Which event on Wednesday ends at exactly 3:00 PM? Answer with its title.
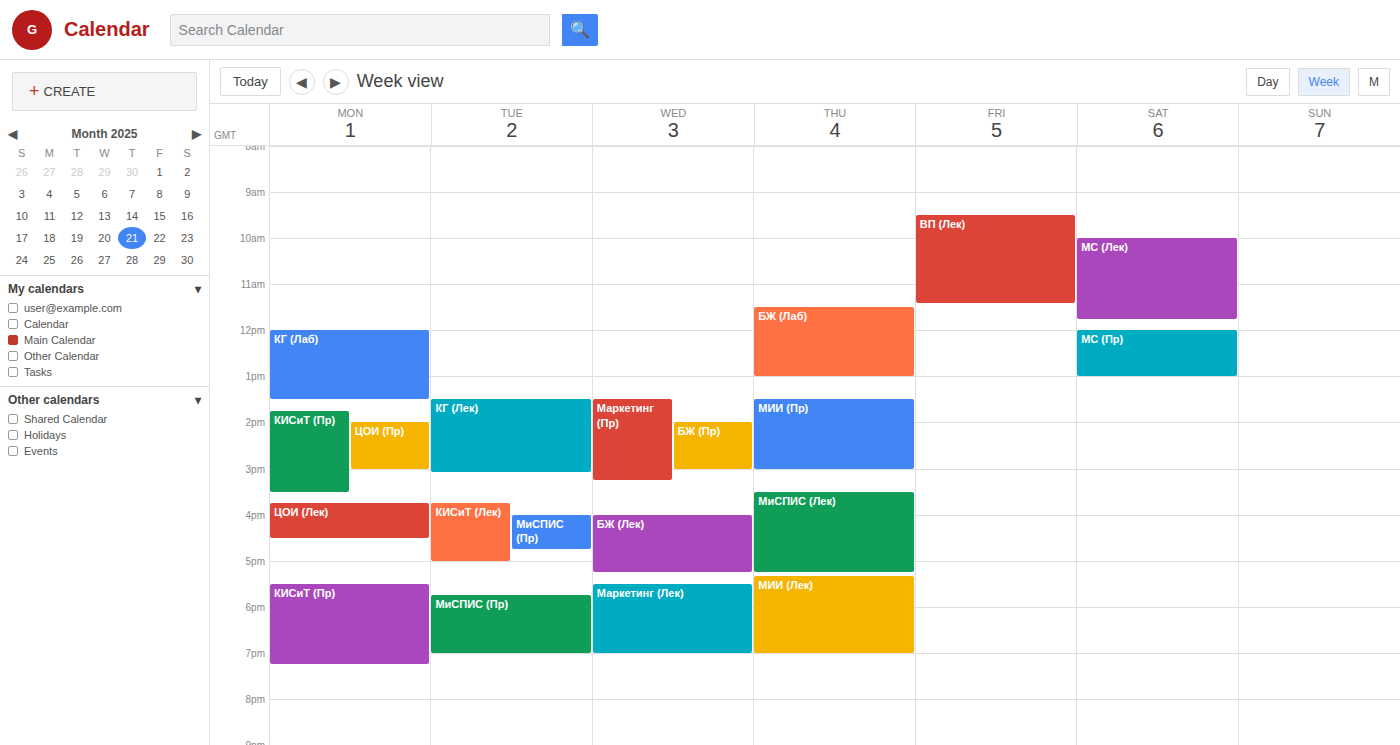
"БЖ (Пр)"